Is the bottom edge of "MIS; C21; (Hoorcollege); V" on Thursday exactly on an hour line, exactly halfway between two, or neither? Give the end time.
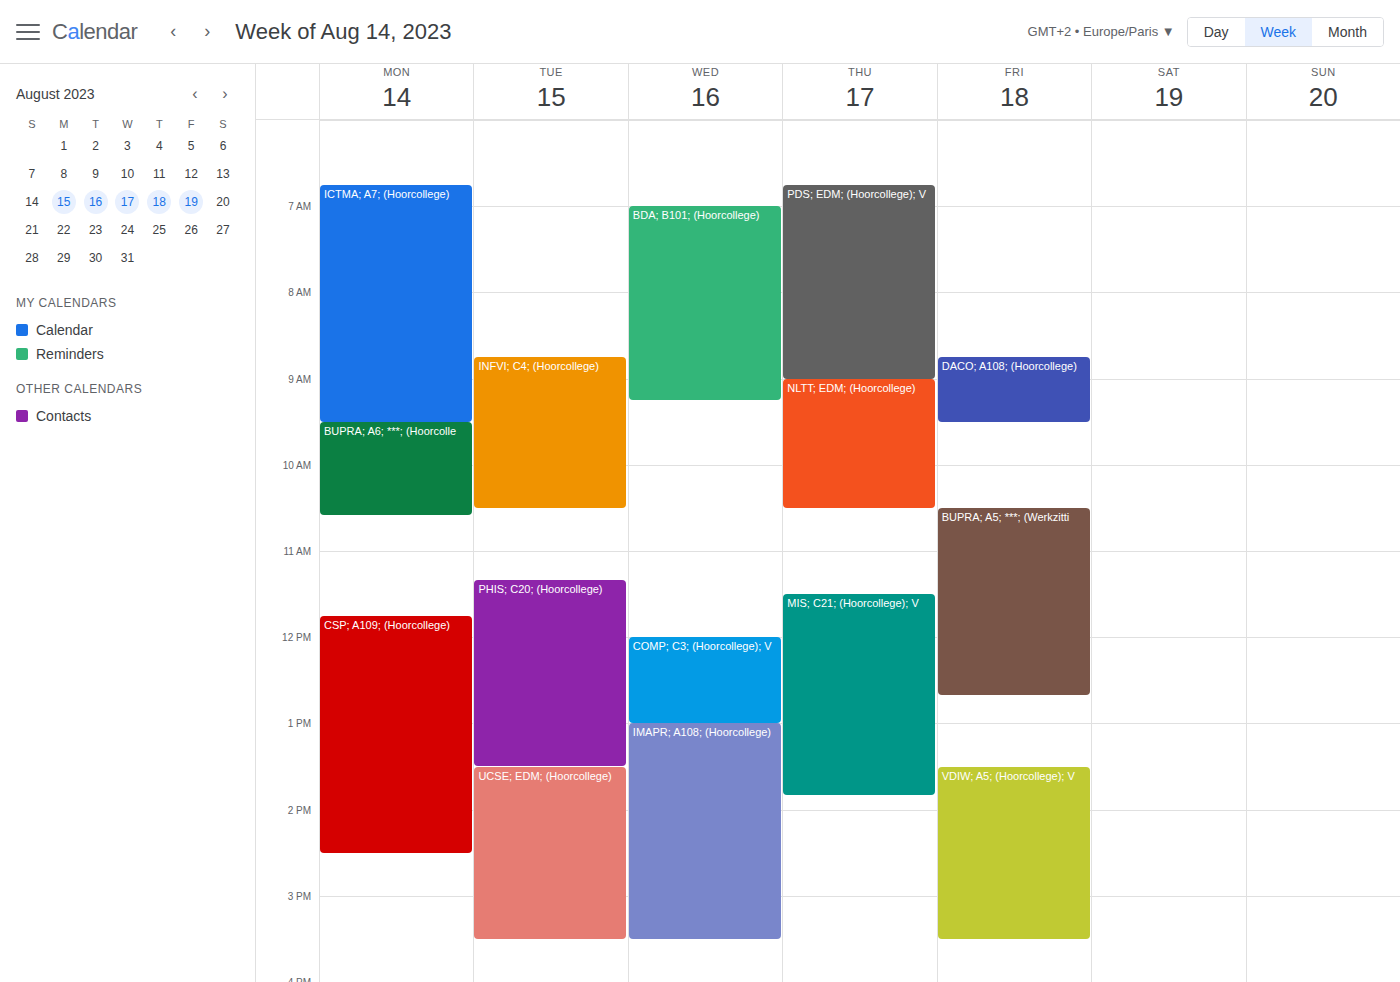
1:50 PM -- neither: 50 minutes below the 1 PM line and 10 minutes above the 2 PM line.